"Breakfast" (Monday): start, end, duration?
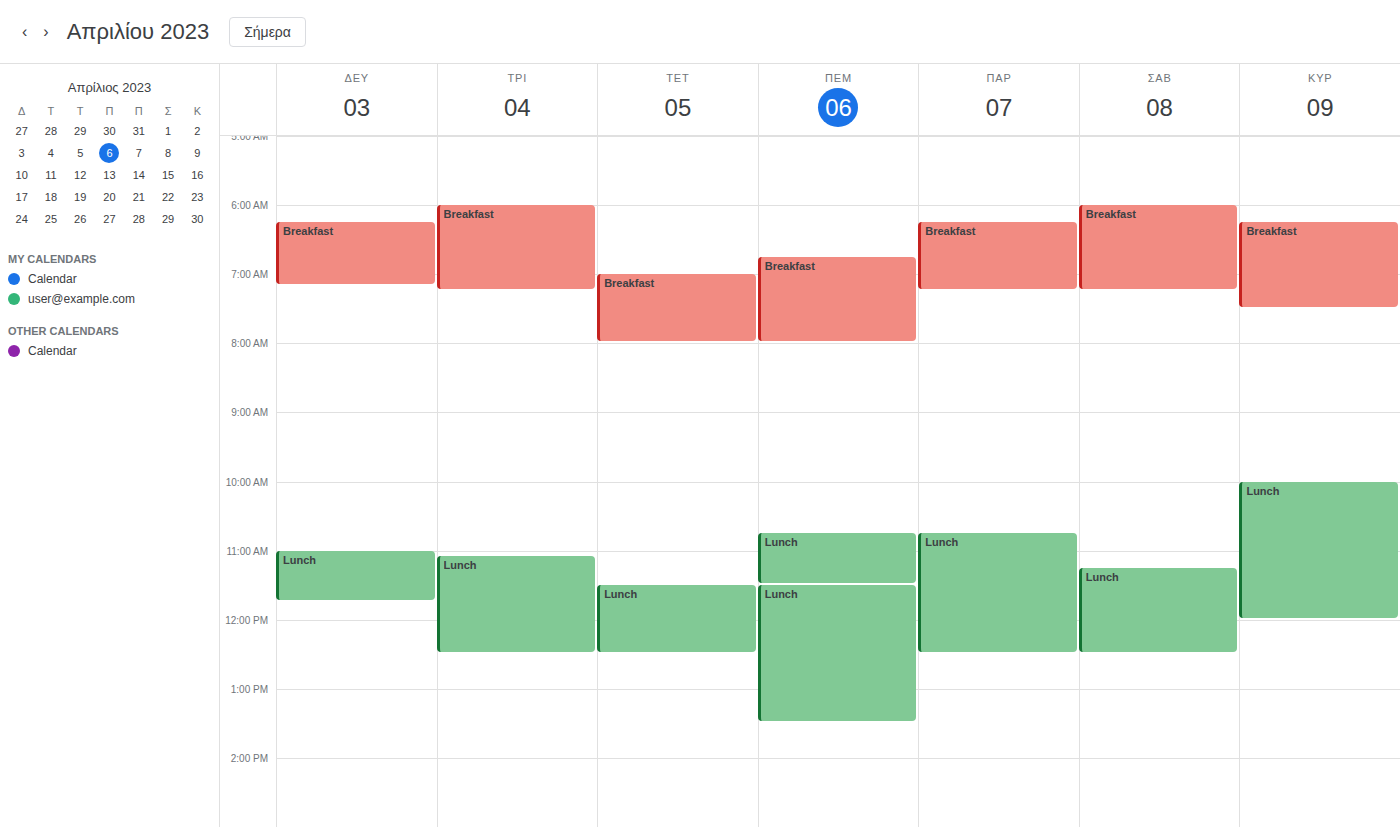
6:15 AM to 7:10 AM, 55 minutes